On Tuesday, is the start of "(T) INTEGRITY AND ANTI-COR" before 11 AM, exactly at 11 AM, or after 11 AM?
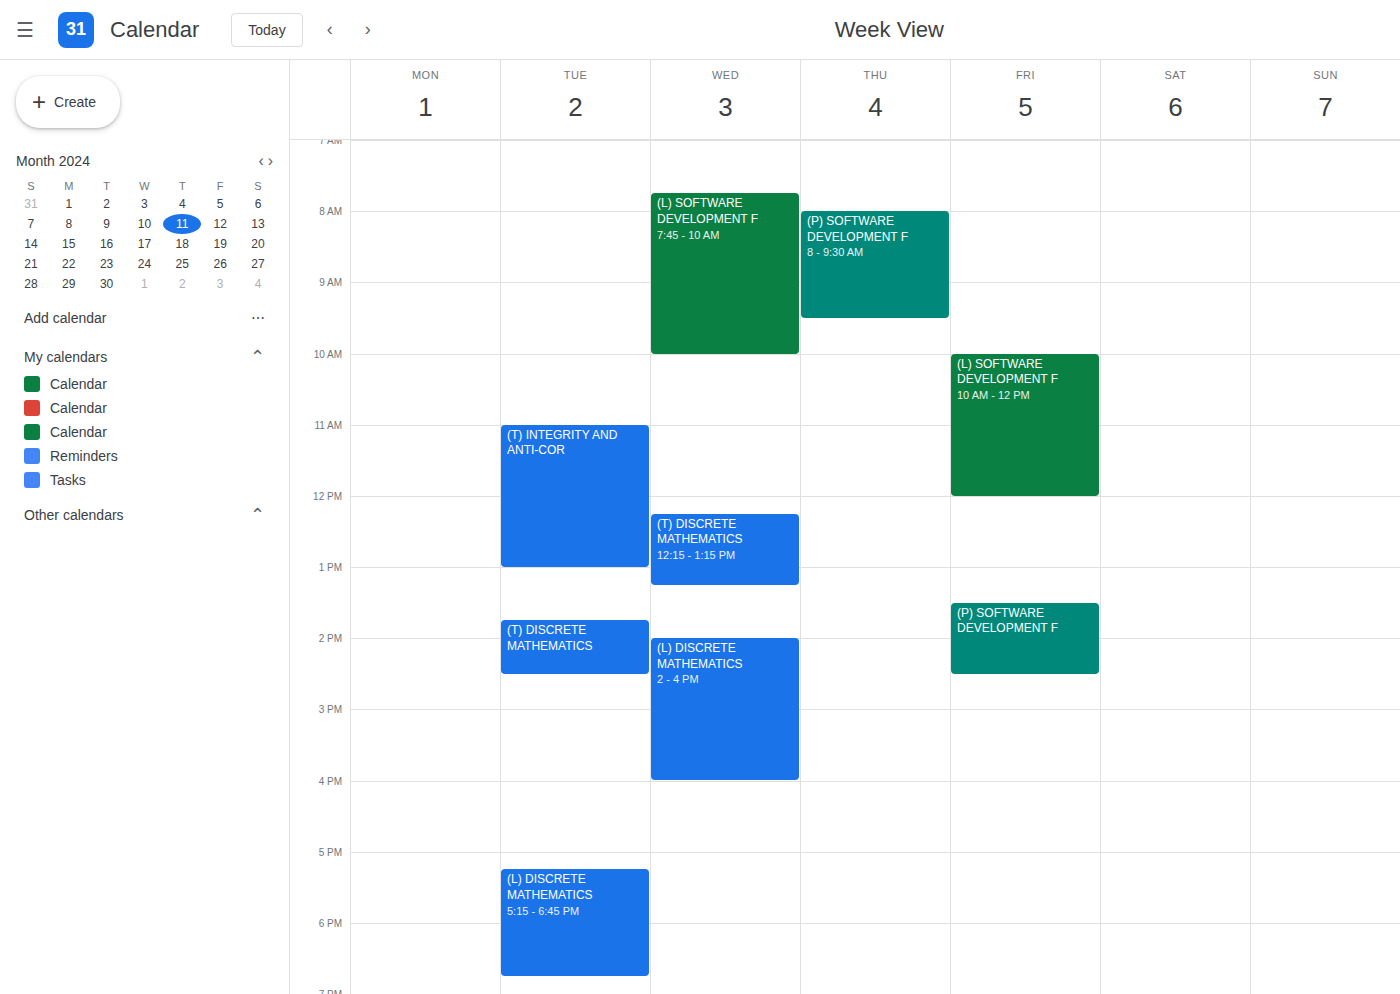
11:00 AM -- exactly at 11 AM, on the 11 AM line.